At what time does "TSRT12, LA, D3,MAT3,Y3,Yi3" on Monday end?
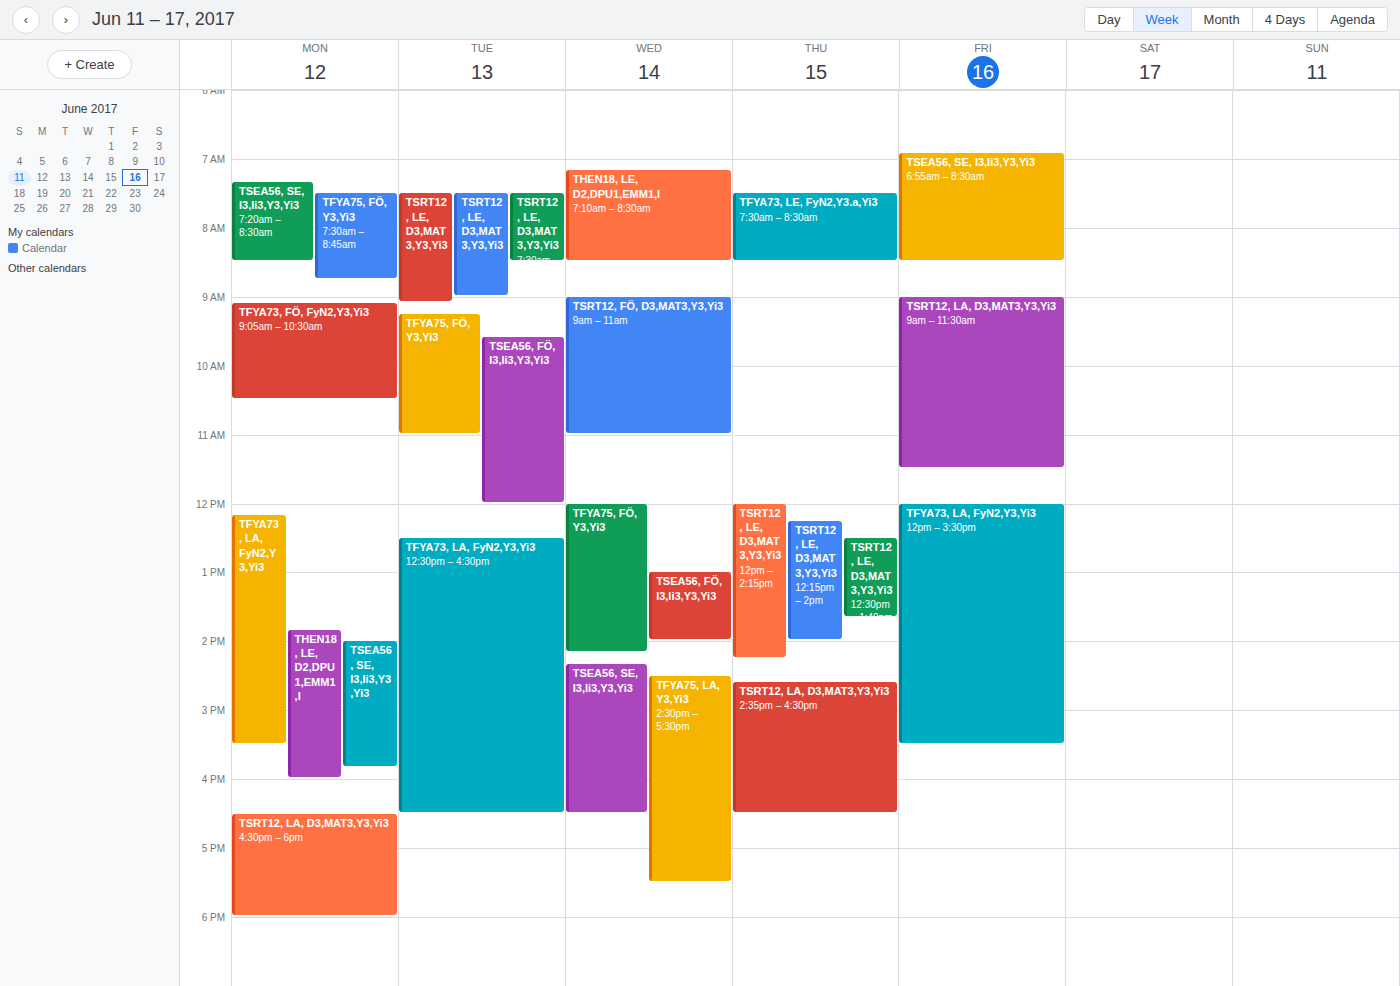
6:00 PM